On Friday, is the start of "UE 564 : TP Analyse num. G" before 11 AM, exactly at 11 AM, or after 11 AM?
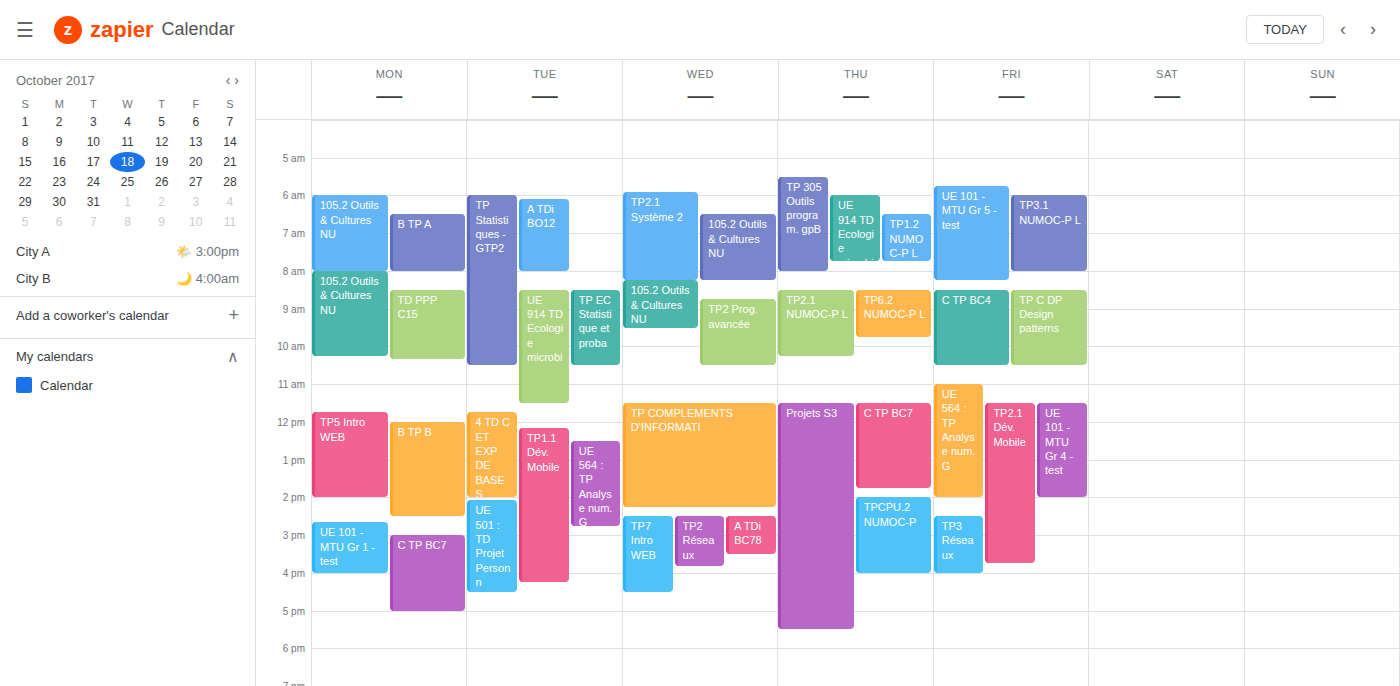
11:00 AM -- exactly at 11 AM, on the 11 AM line.